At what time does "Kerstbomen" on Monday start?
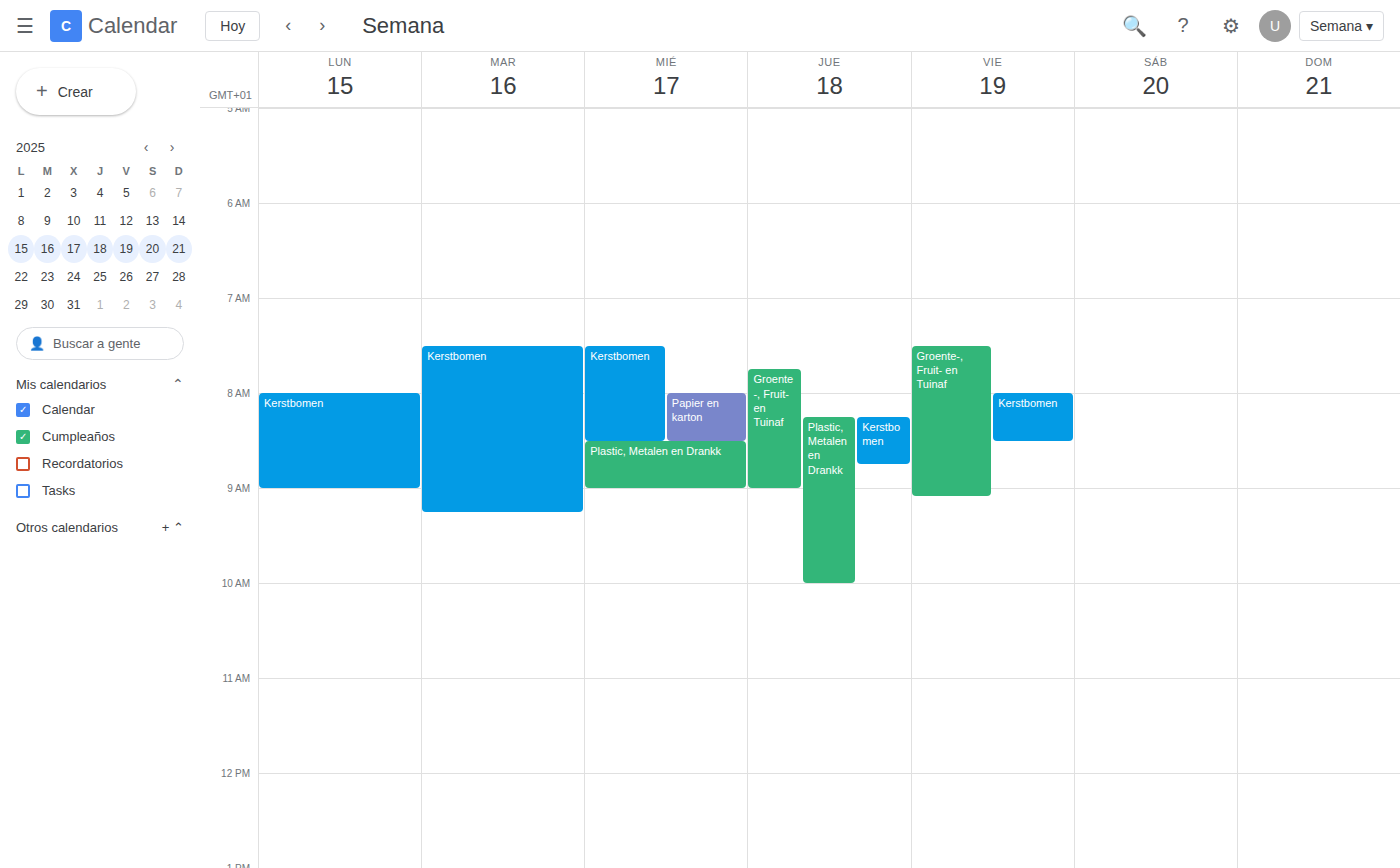
8:00 AM